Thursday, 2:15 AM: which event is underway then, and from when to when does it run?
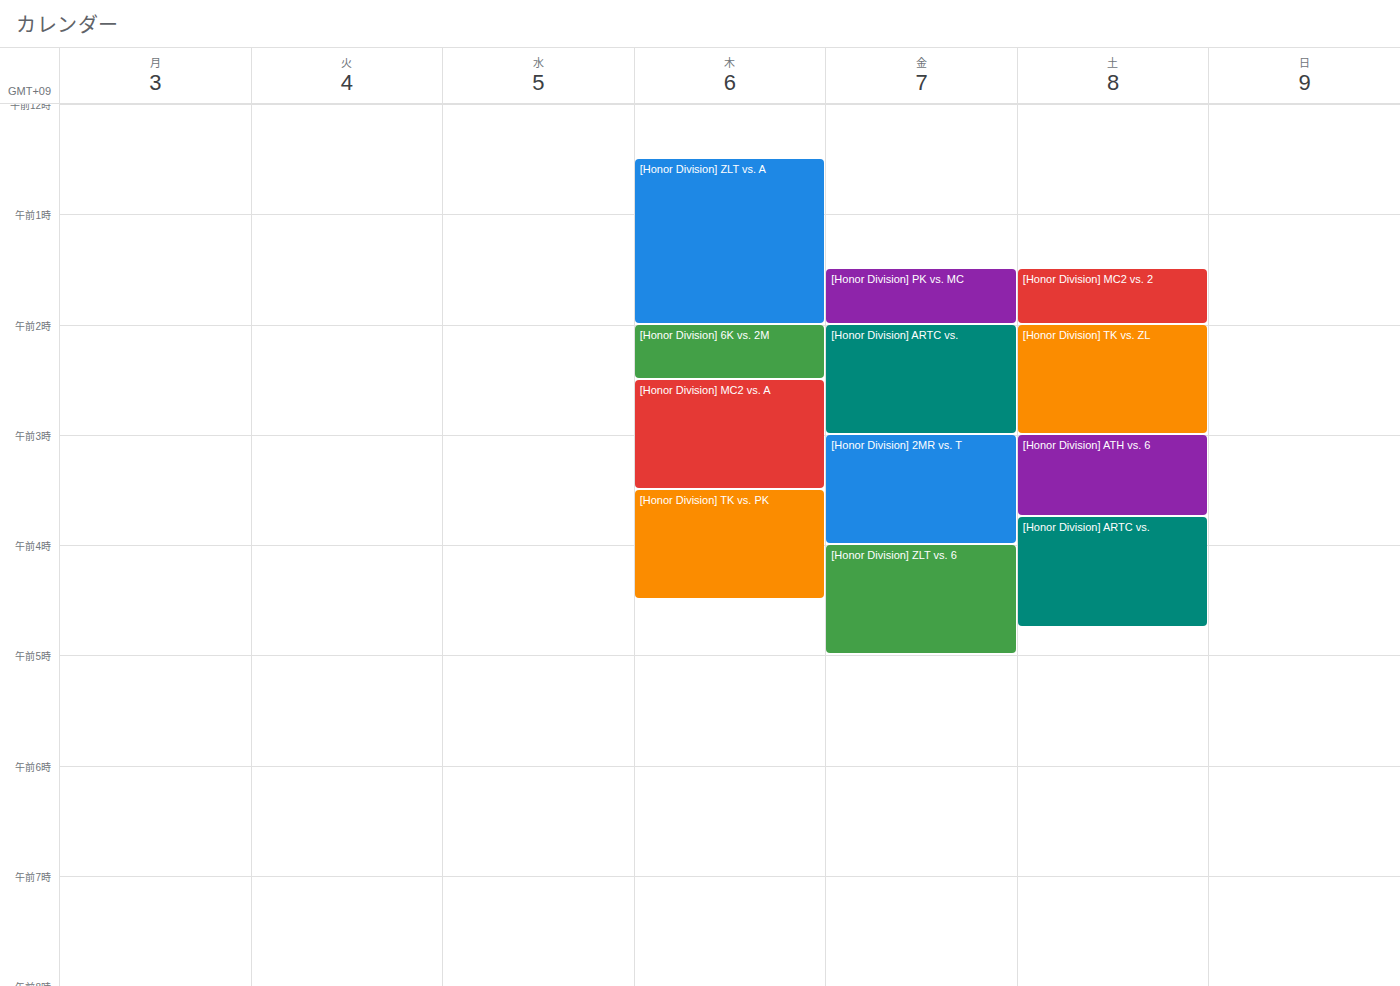
"[Honor Division] 6K vs. 2M", 2:00 AM to 2:30 AM